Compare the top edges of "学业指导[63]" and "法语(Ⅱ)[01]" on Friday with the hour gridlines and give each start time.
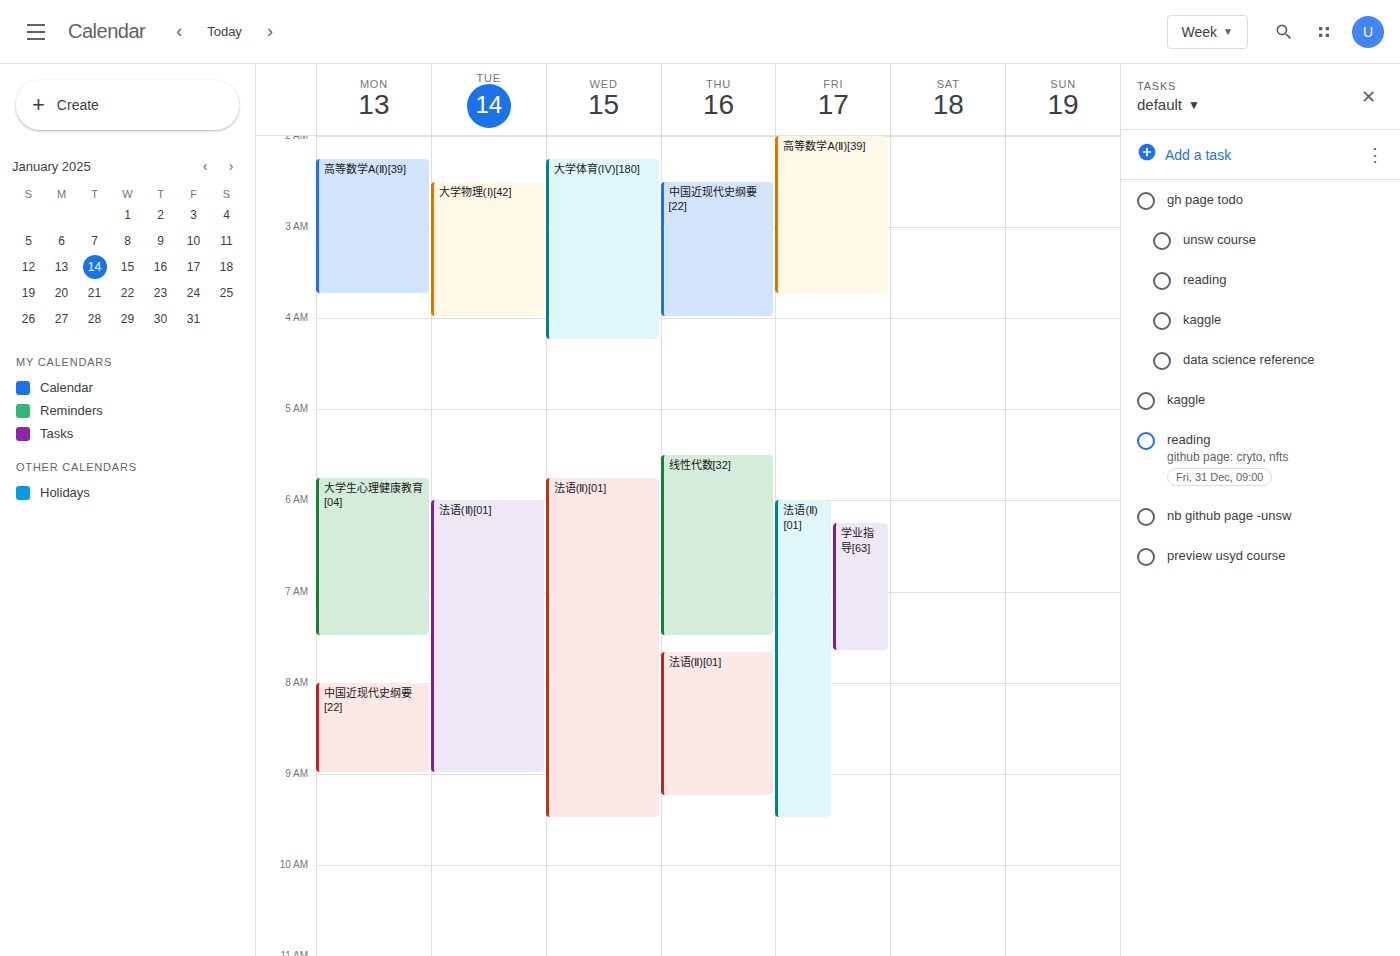
"学业指导[63]": 6:15 AM, neither: a quarter of the way from the 6 AM line to the 7 AM line. "法语(Ⅱ)[01]": 6:00 AM, exactly on the 6 AM line.